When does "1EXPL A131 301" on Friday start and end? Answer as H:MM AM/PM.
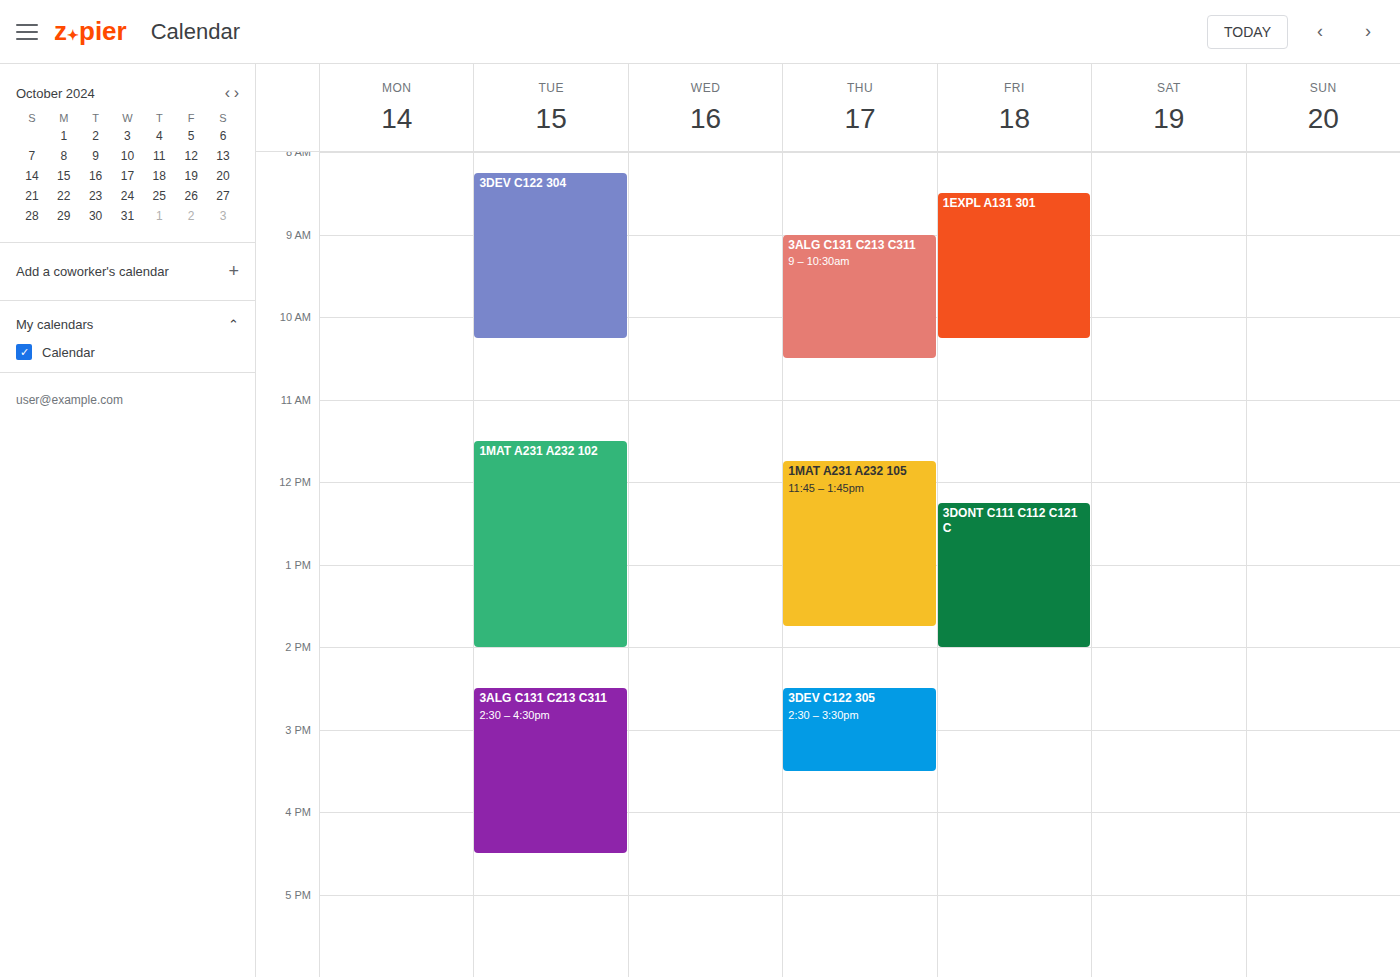
8:30 AM to 10:15 AM